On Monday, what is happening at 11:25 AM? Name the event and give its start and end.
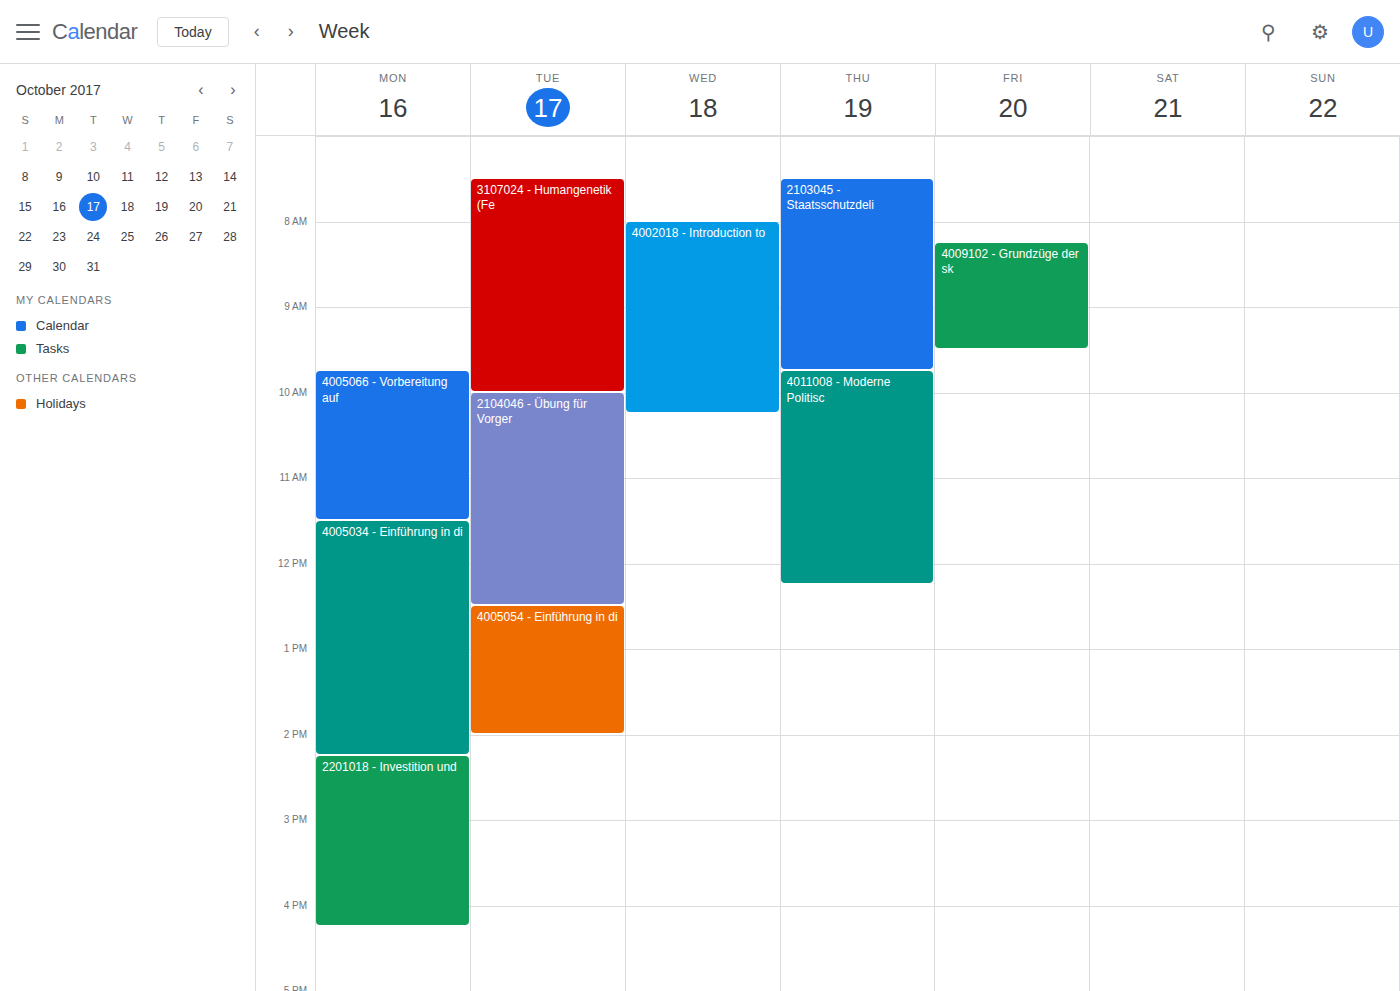
"4005066 - Vorbereitung auf", 9:45 AM to 11:30 AM